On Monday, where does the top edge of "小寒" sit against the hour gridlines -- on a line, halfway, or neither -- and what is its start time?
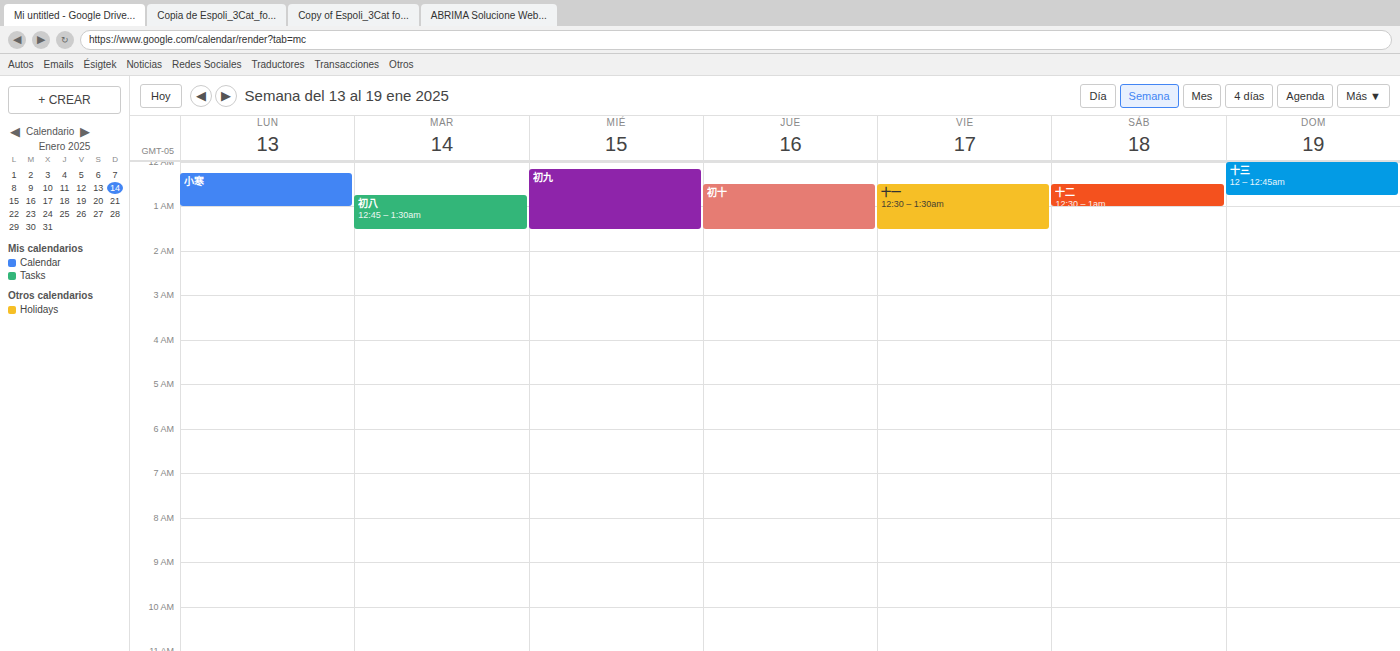
12:15 AM -- neither: a quarter of the way from the 12 AM line to the 1 AM line.